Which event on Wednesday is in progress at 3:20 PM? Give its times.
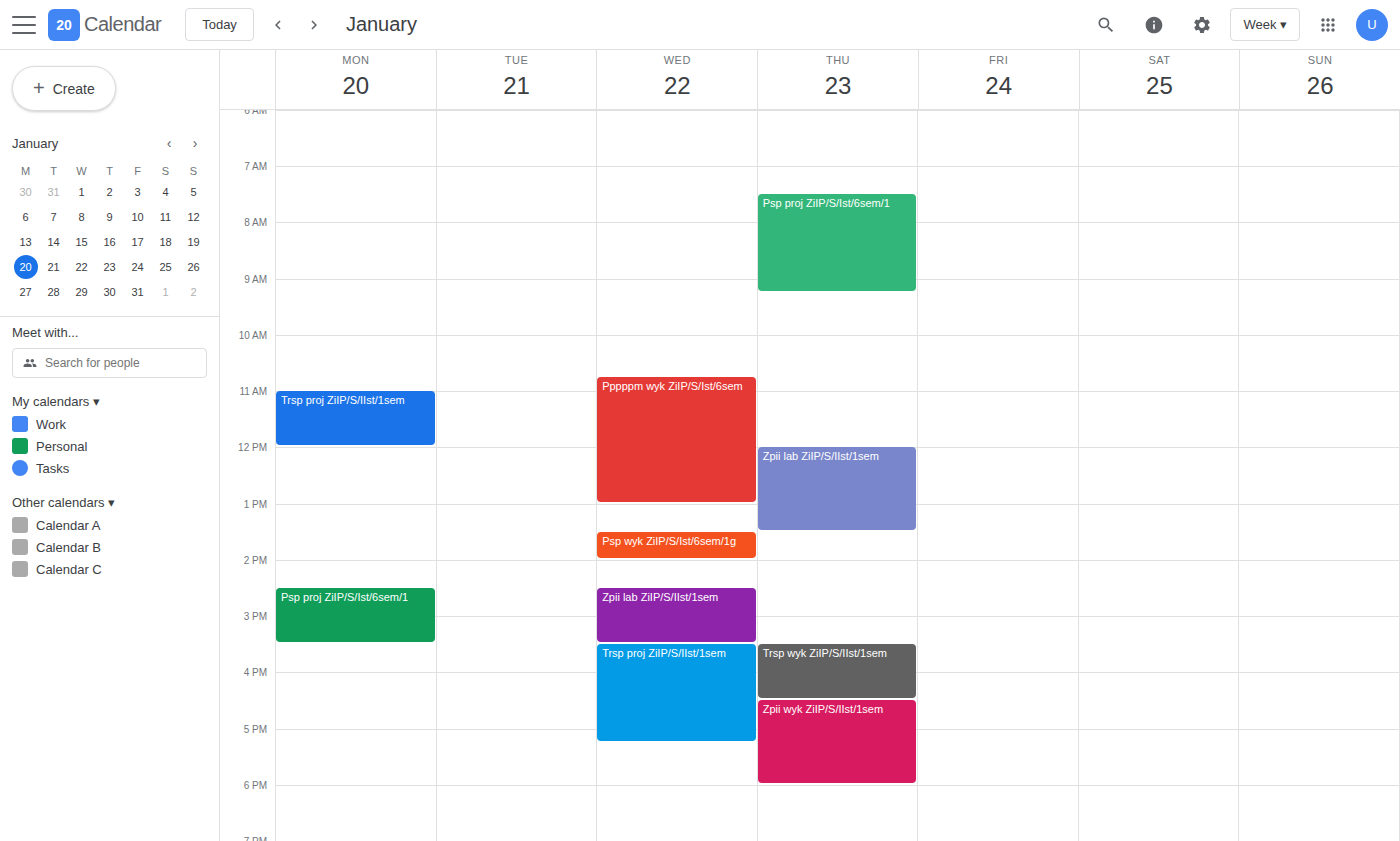
"Zpii lab ZiIP/S/IIst/1sem", 2:30 PM to 3:30 PM